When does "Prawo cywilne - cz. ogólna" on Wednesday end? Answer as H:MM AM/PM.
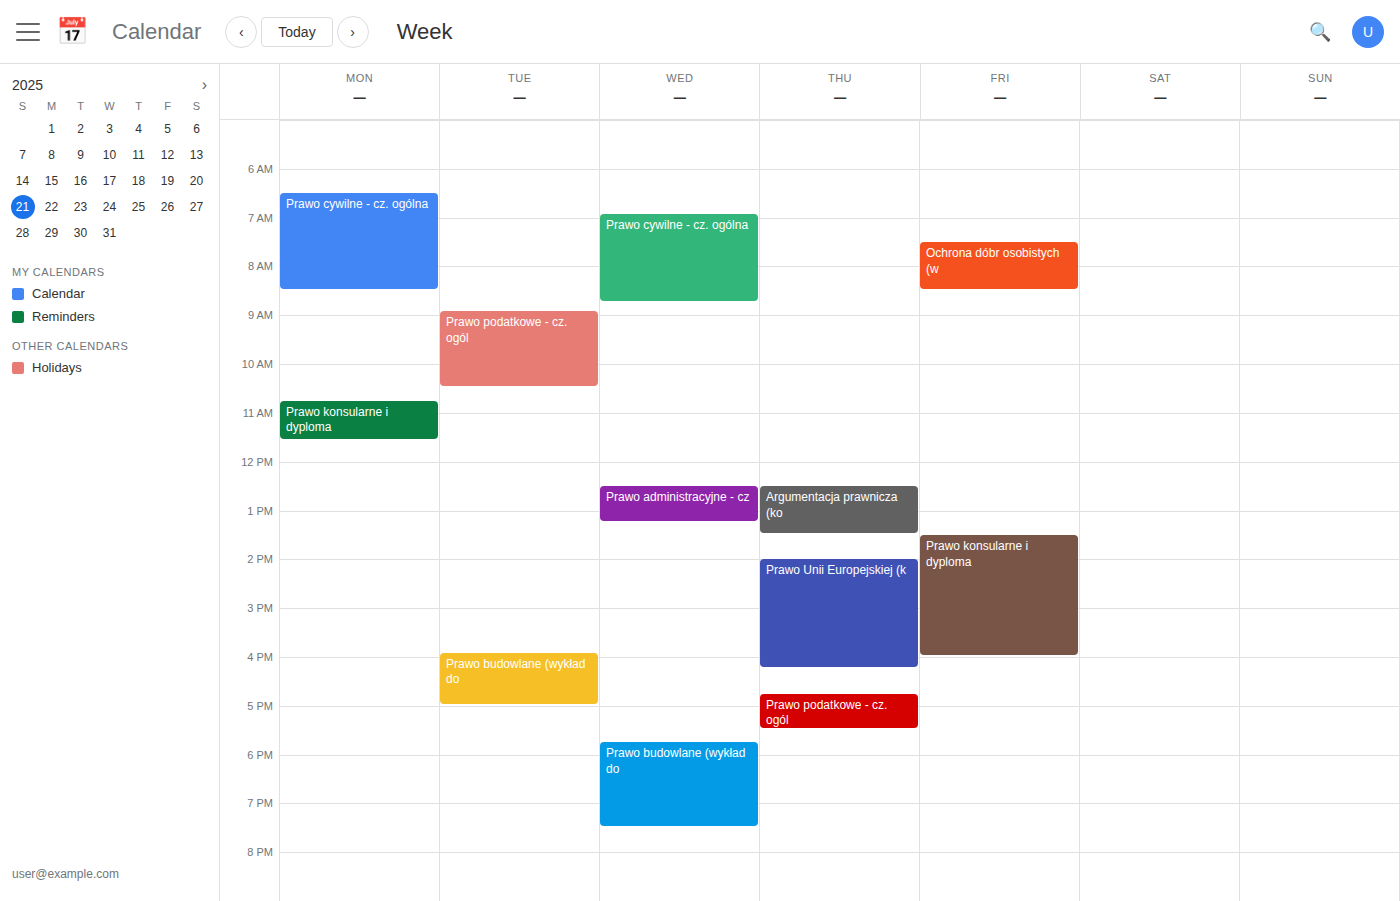
8:45 AM